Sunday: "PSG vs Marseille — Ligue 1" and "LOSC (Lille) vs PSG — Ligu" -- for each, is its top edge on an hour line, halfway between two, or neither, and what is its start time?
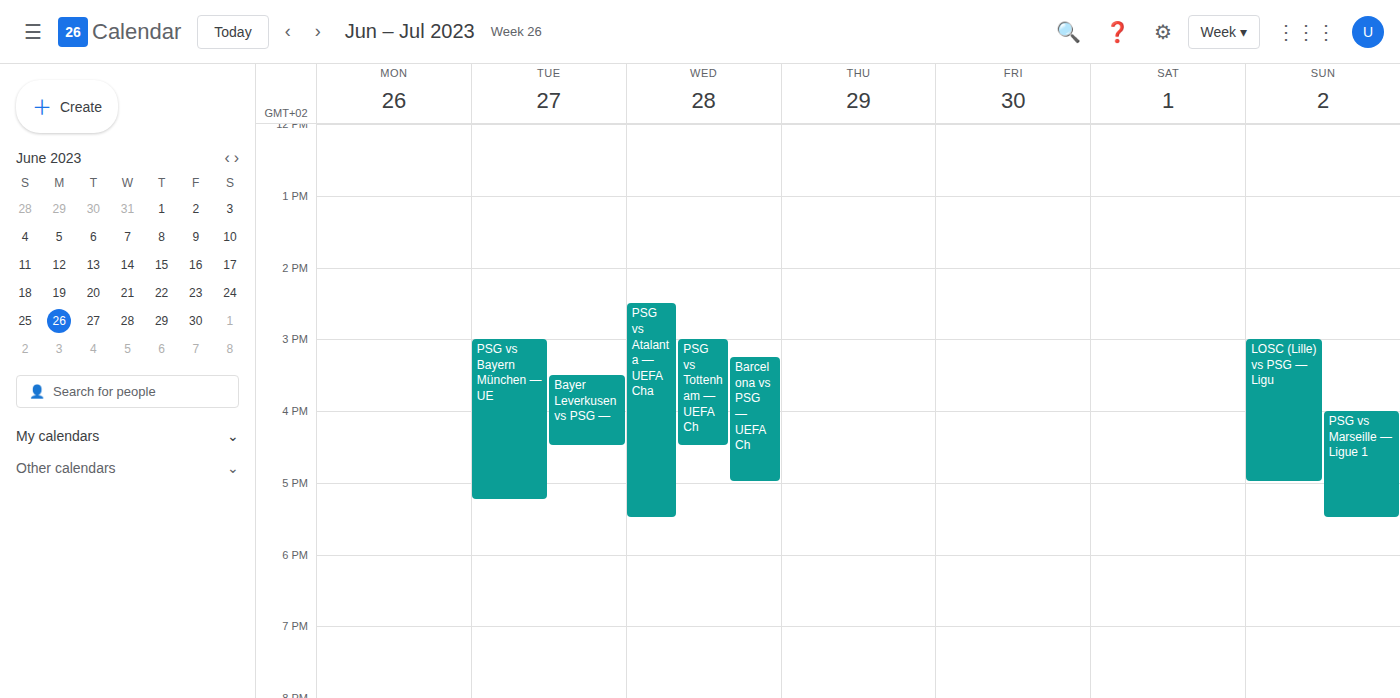
"PSG vs Marseille — Ligue 1": 4:00 PM, exactly on the 4 PM line. "LOSC (Lille) vs PSG — Ligu": 3:00 PM, exactly on the 3 PM line.